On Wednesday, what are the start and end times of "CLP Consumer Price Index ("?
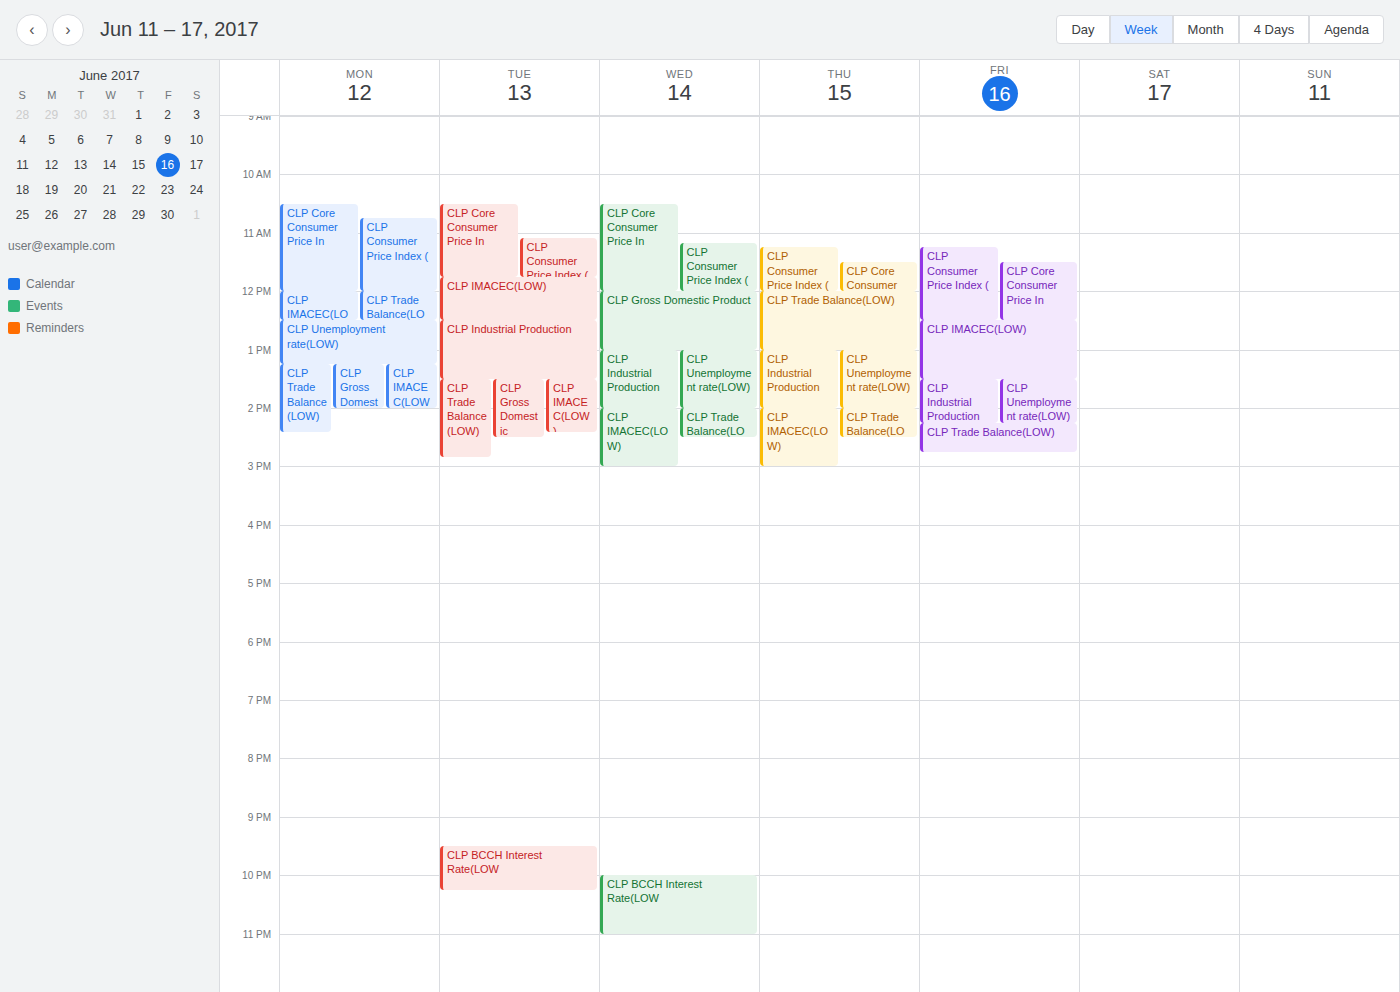
11:10 AM to 12:00 PM